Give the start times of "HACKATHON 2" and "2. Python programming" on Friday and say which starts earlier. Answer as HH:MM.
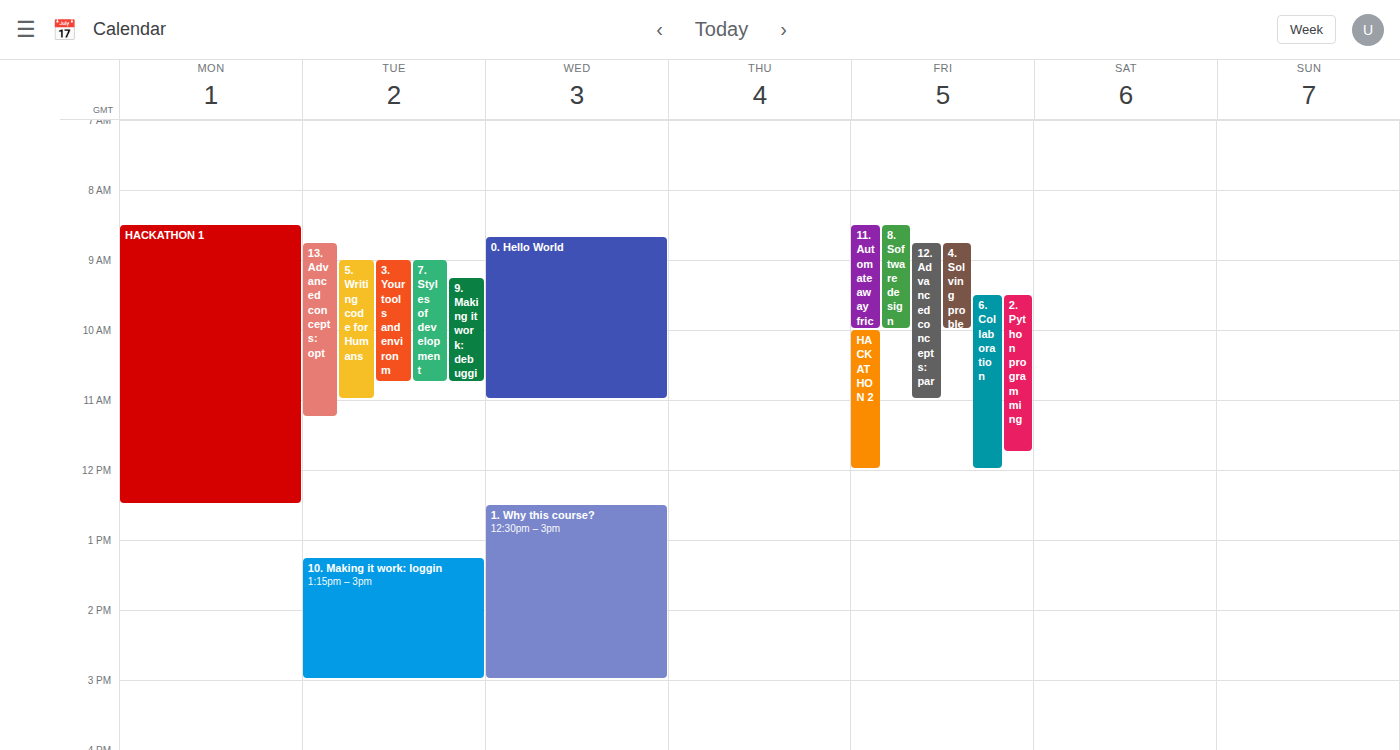
"2. Python programming" 09:30; "HACKATHON 2" 10:00.